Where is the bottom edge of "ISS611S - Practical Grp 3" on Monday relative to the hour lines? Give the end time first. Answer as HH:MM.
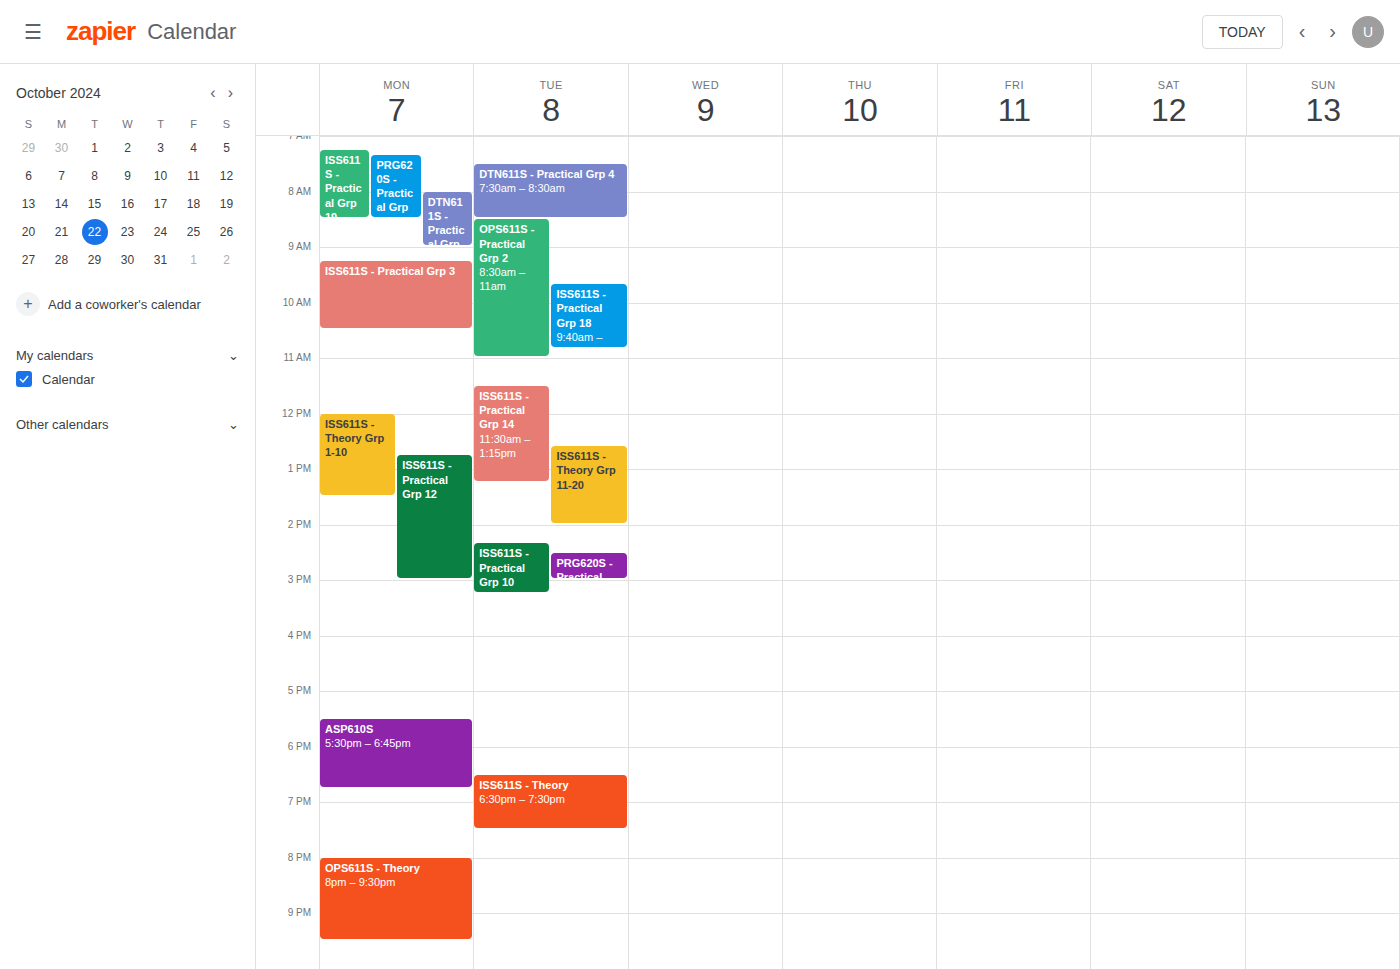
10:30 -- halfway between the 10:00 and 11:00 lines.